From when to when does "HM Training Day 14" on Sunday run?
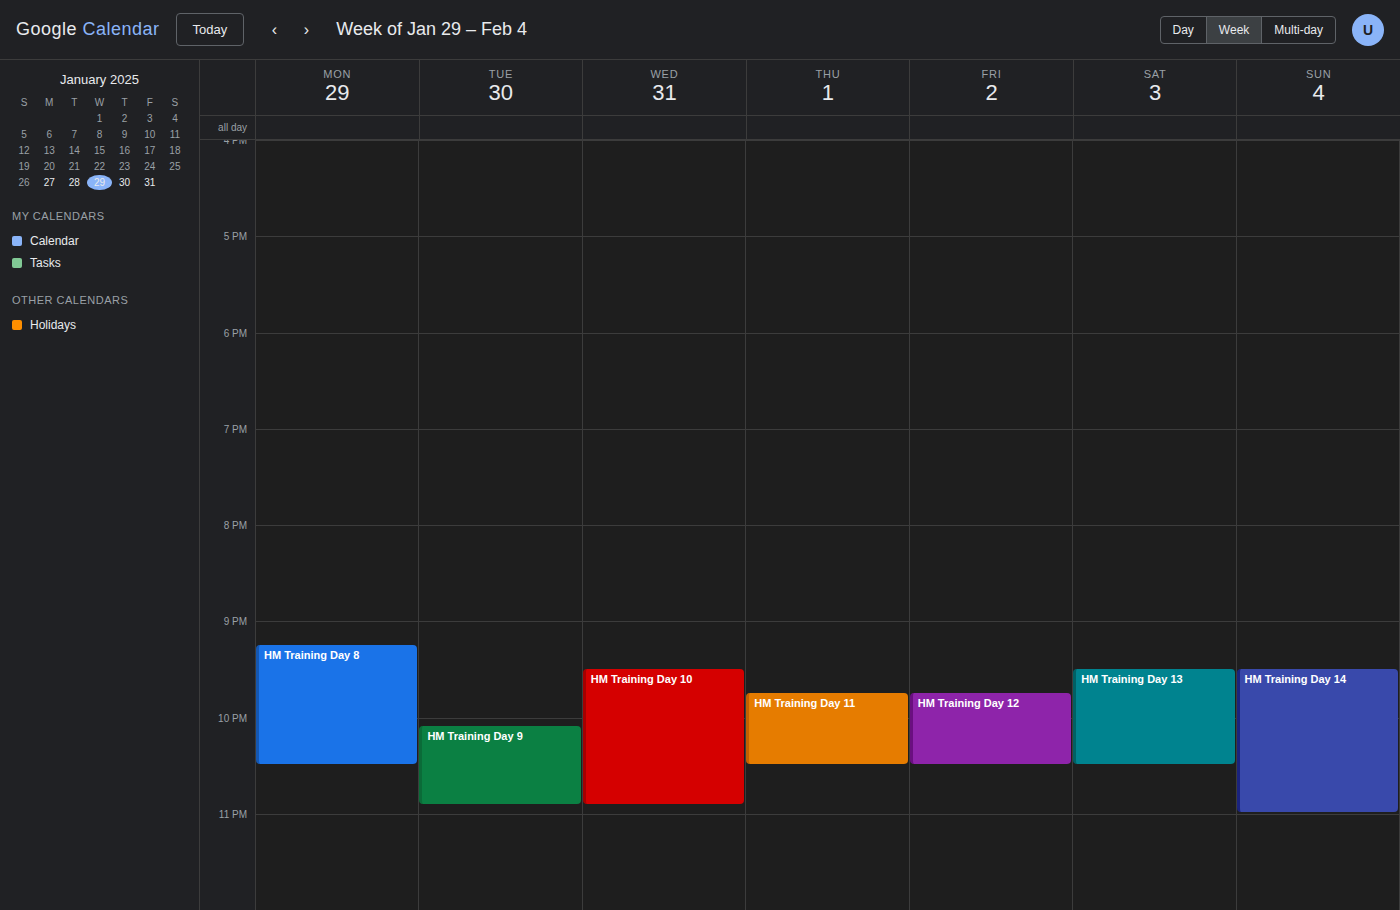
9:30 PM to 11:00 PM